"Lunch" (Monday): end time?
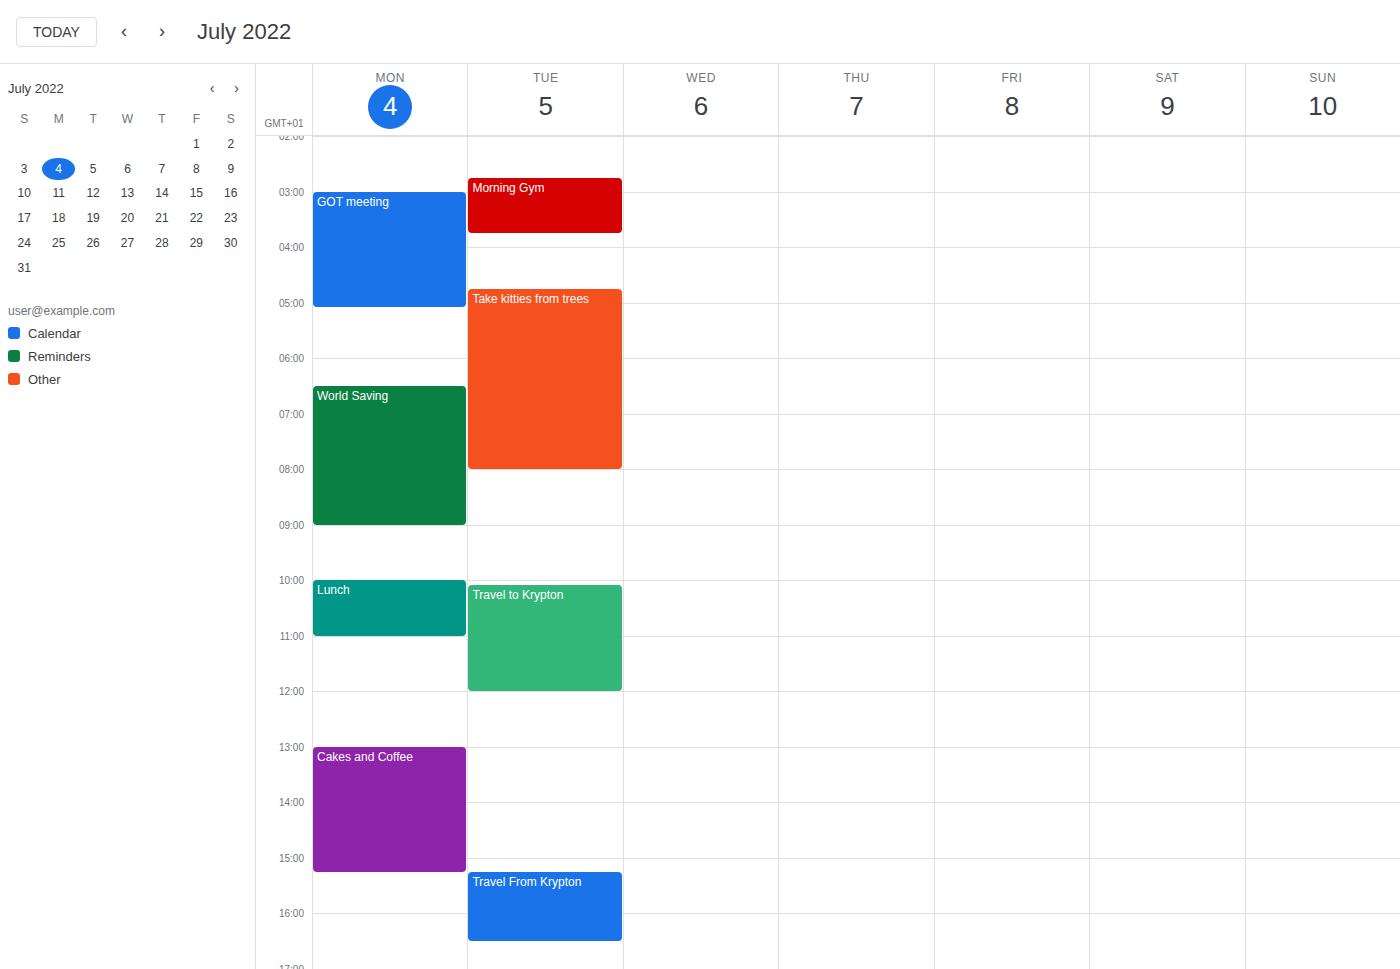
11:00 AM